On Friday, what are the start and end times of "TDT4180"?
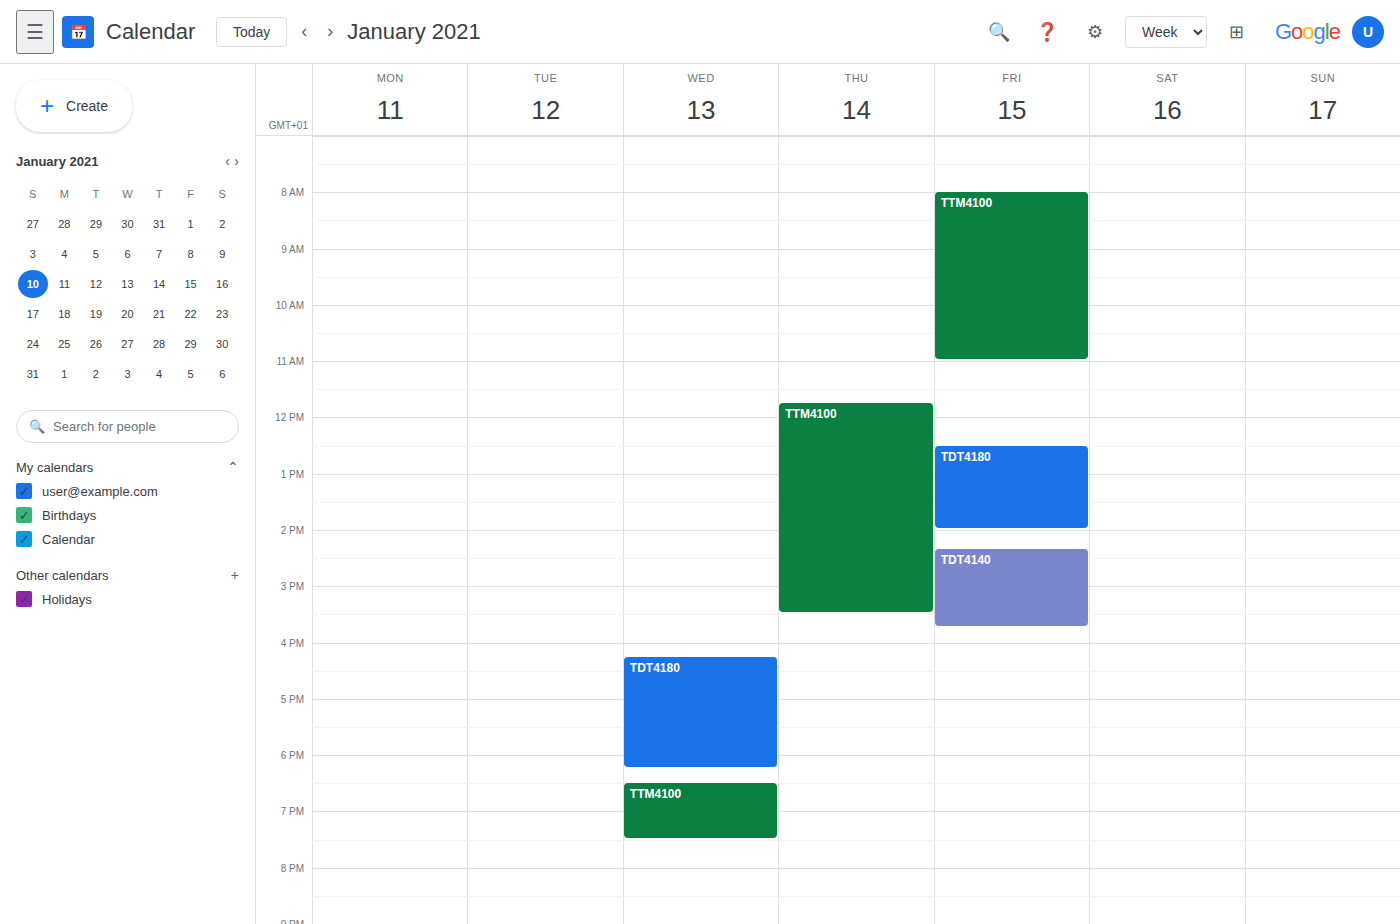
12:30 PM to 2:00 PM